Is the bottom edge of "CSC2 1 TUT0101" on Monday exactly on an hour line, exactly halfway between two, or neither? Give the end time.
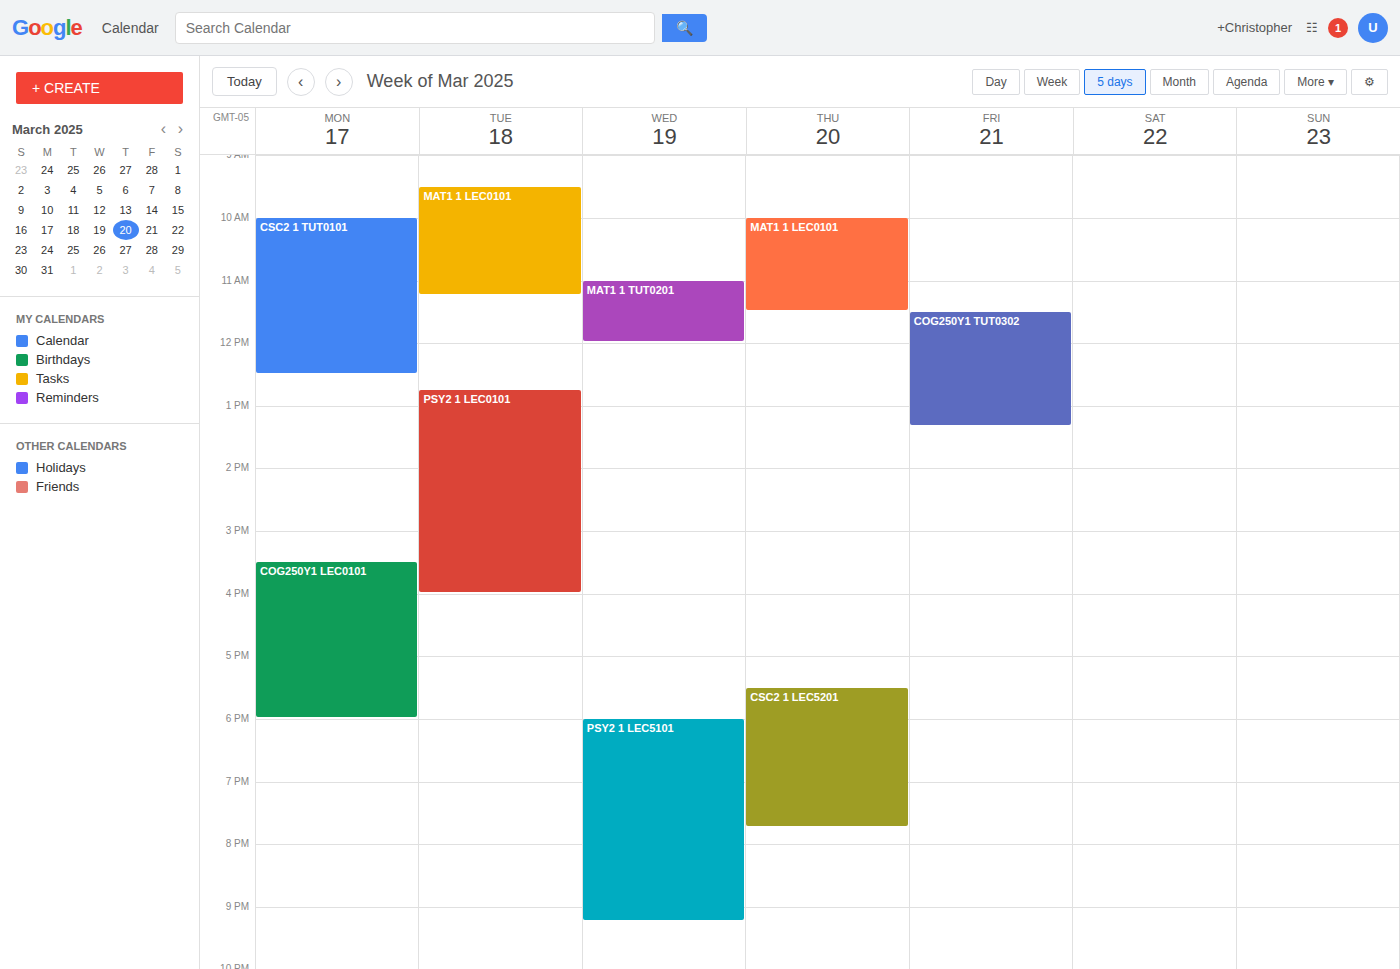
12:30 PM -- halfway between the 12 PM and 1 PM lines.